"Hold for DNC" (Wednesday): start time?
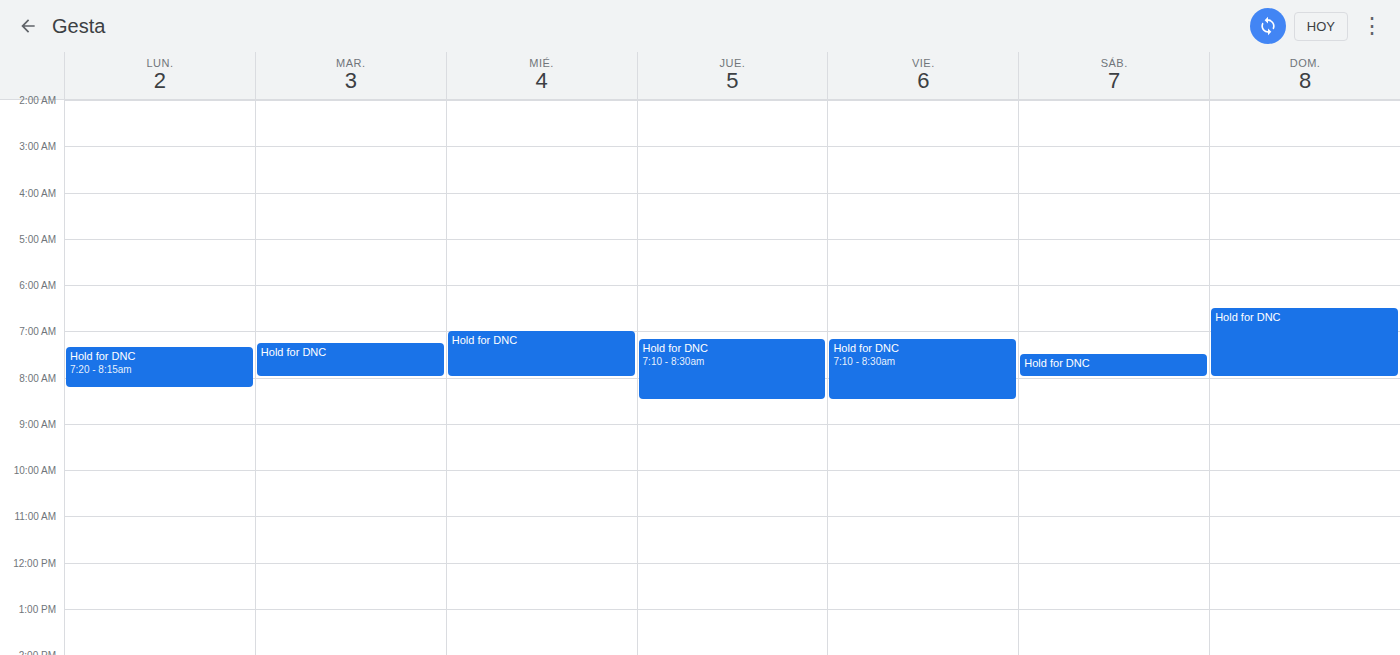
7:00 AM